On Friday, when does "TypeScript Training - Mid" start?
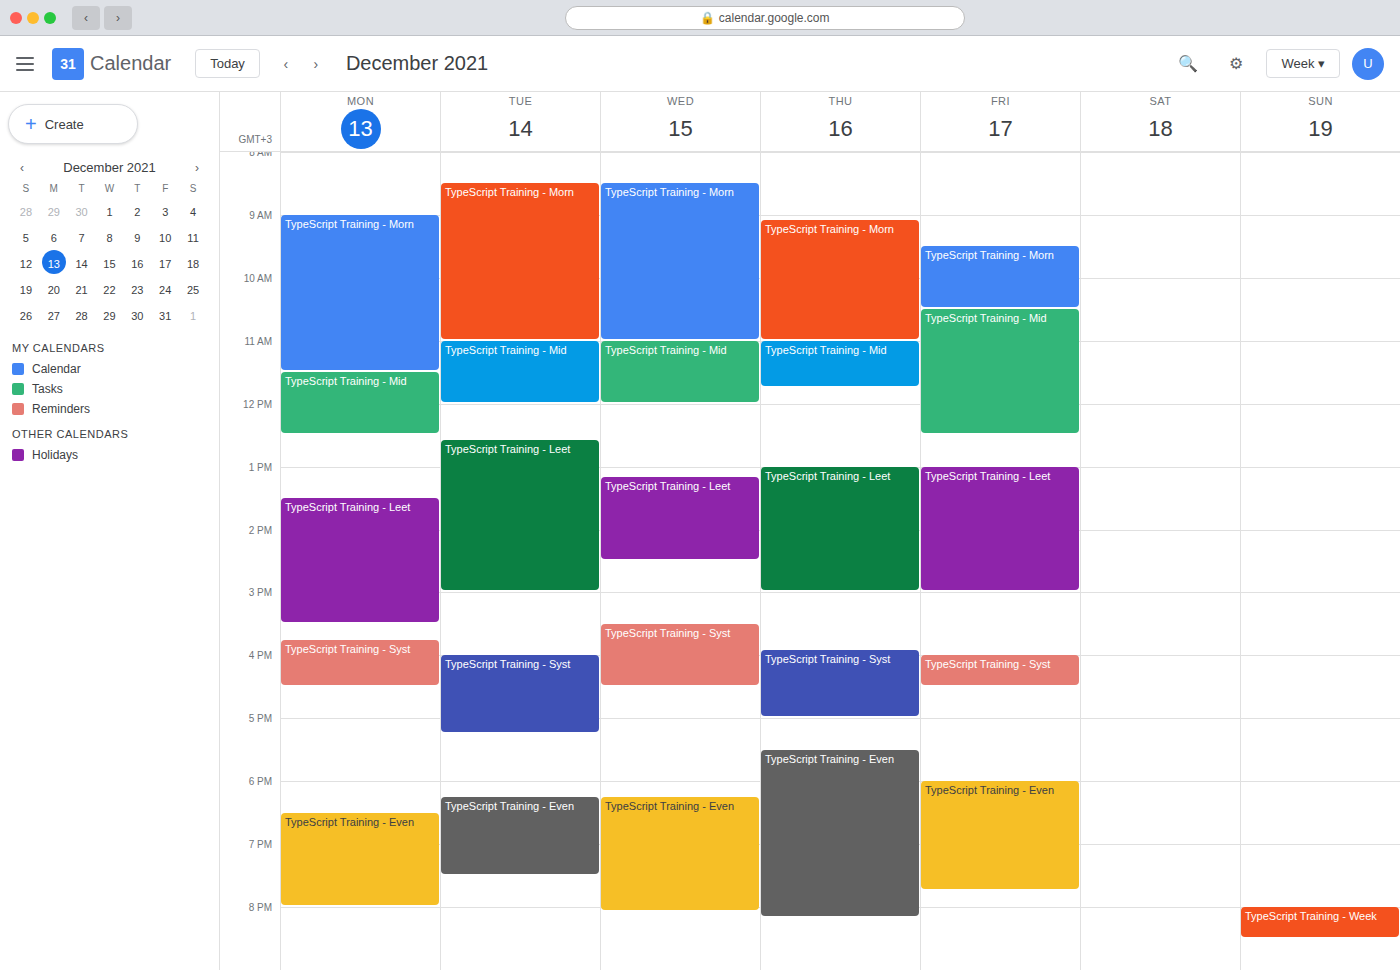
10:30 AM